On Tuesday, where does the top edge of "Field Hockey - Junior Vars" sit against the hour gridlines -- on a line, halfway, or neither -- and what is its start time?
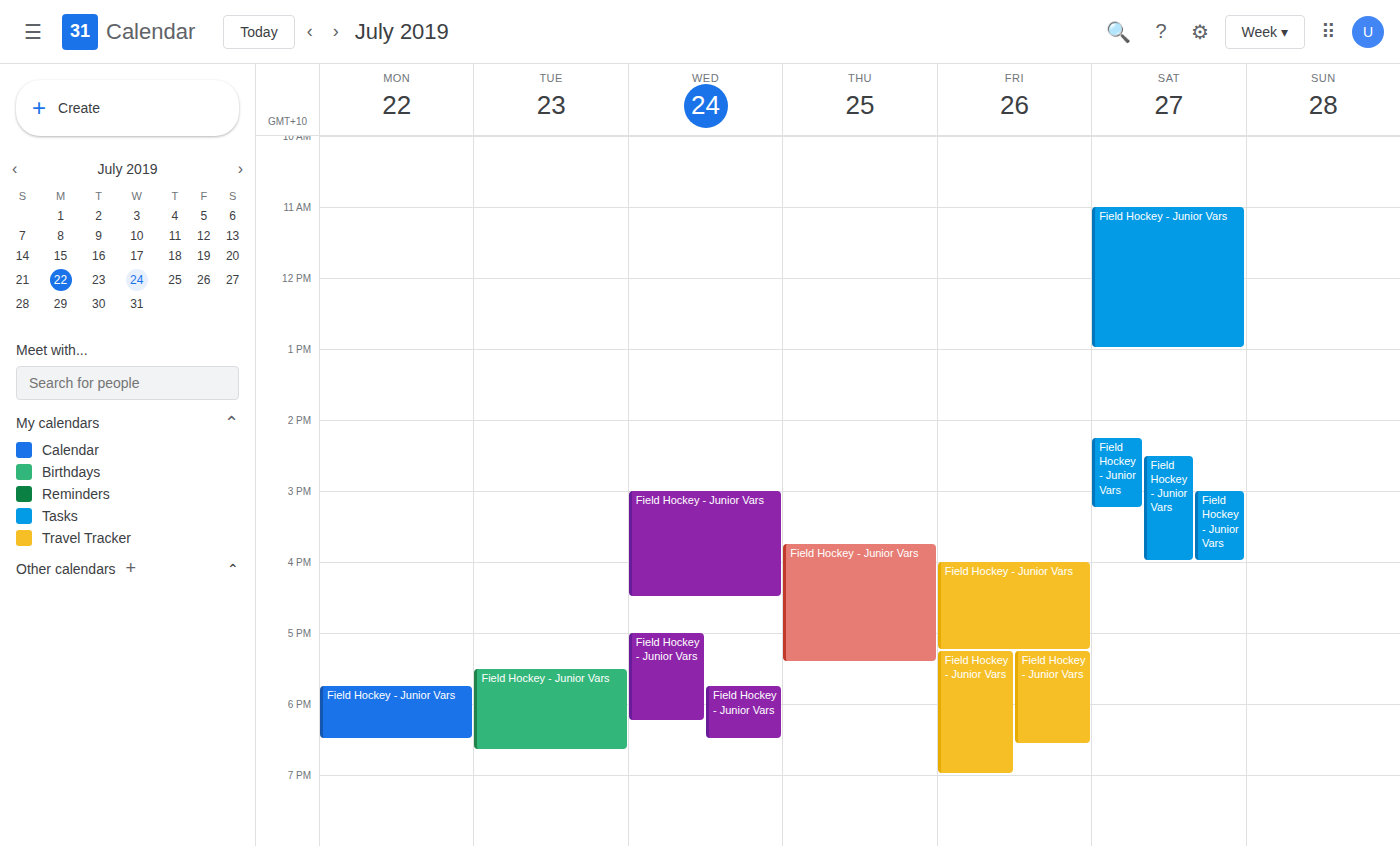
5:30 PM -- halfway between the 5 PM and 6 PM lines.